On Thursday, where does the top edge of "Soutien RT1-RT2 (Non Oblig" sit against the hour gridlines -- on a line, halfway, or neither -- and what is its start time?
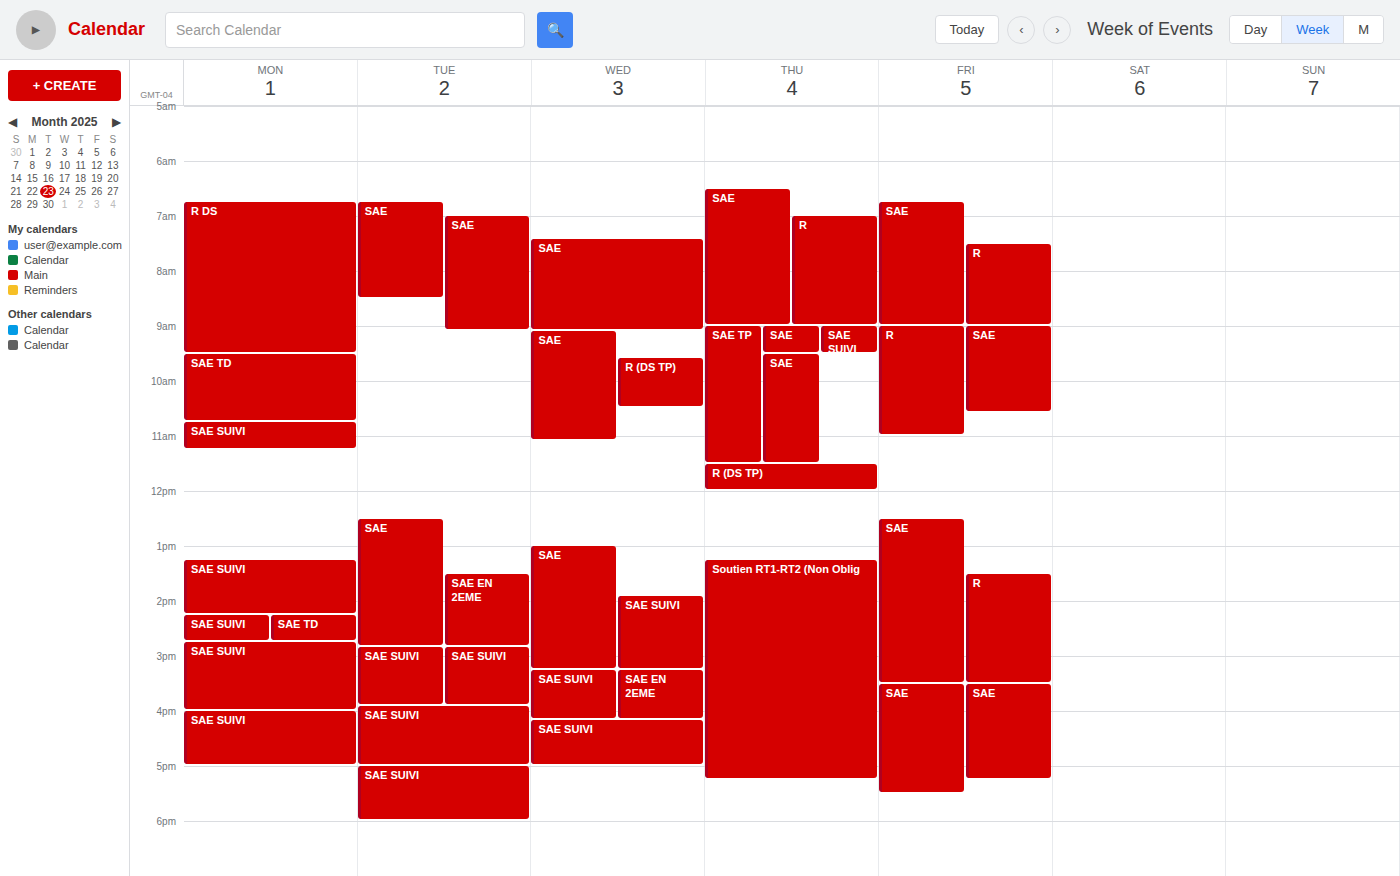
1:15 PM -- neither: a quarter of the way from the 1 PM line to the 2 PM line.